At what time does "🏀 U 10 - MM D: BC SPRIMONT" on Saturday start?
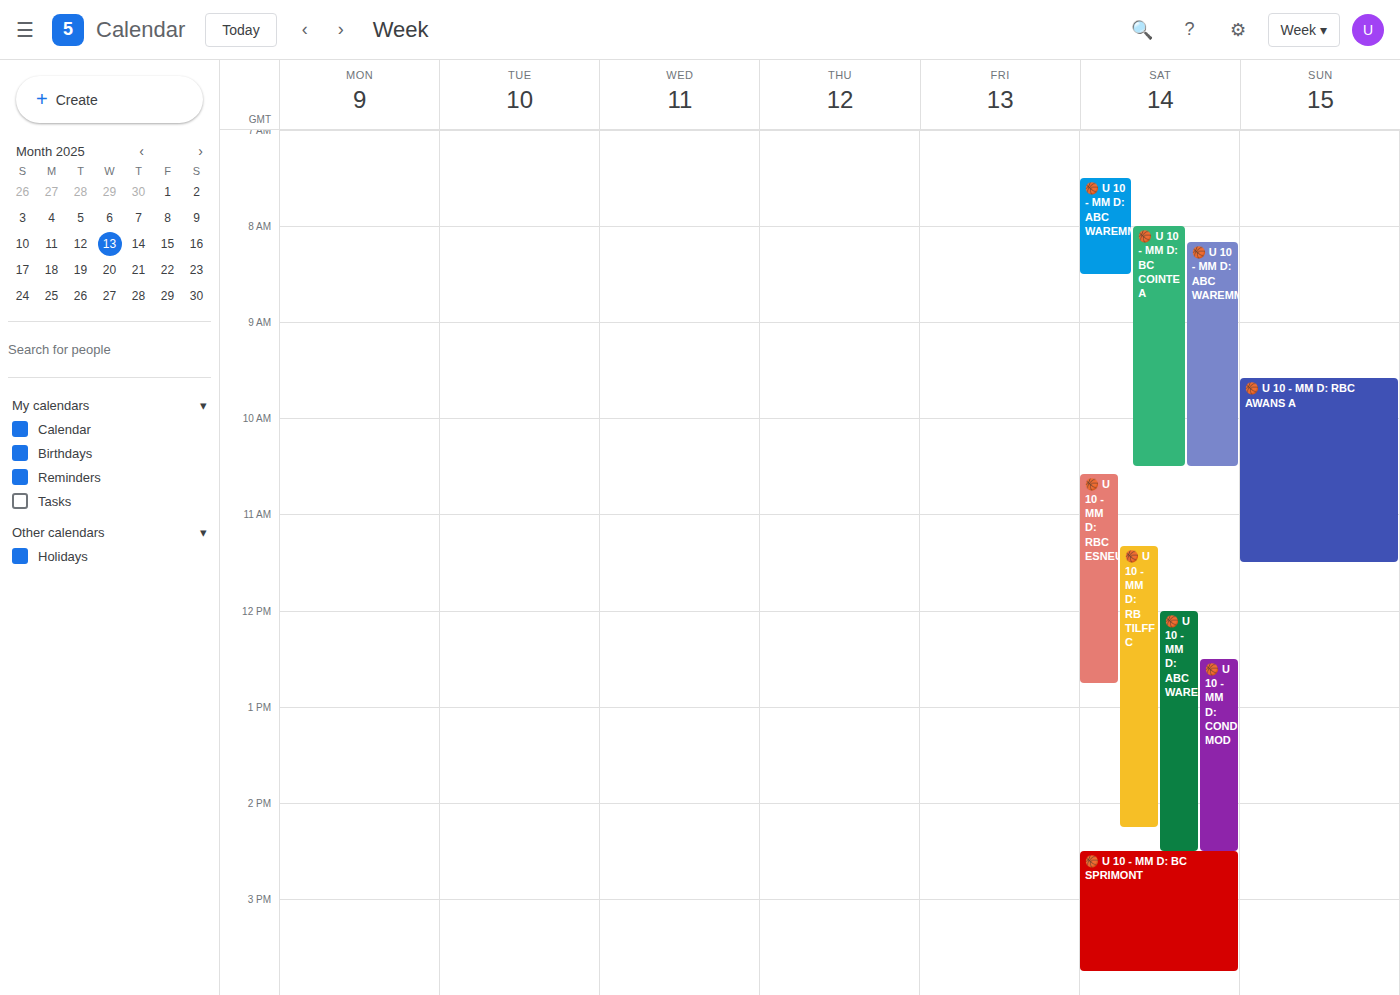
2:30 PM